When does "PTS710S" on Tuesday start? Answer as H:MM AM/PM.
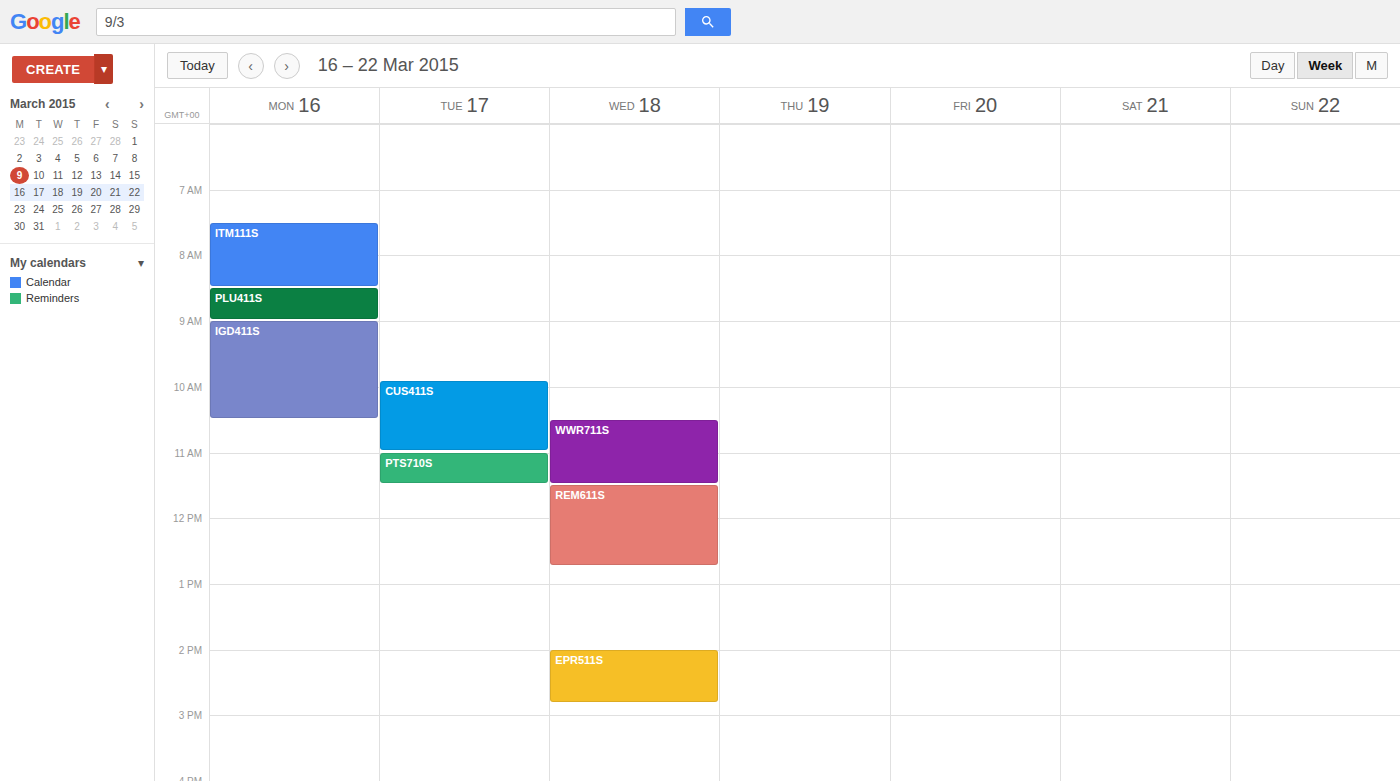
11:00 AM